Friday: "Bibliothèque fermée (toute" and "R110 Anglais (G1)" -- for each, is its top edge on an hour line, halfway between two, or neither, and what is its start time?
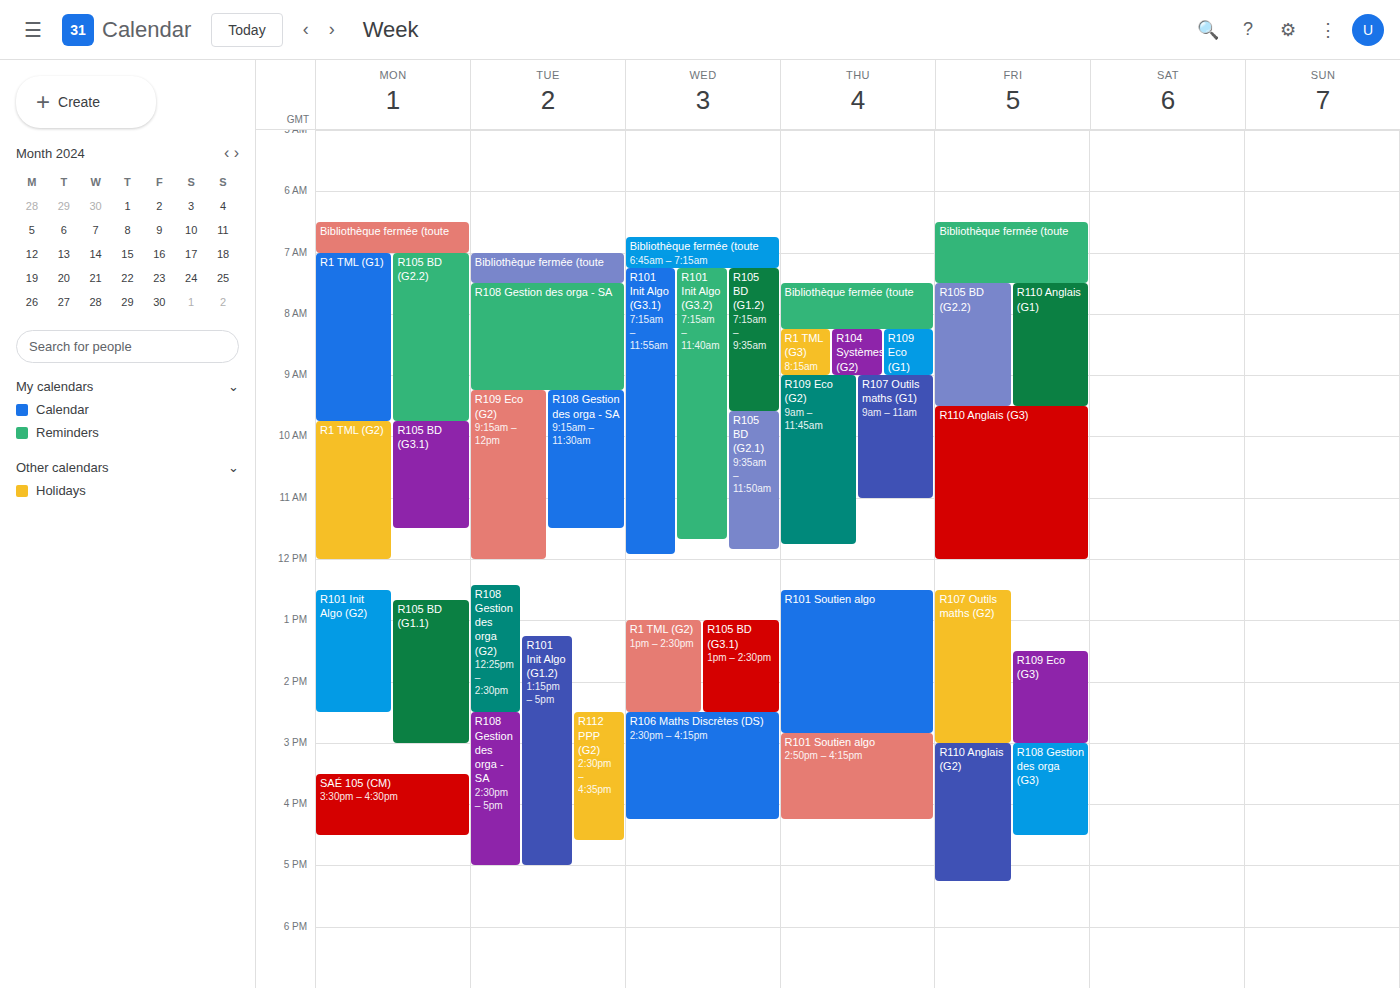
"Bibliothèque fermée (toute": 6:30 AM, halfway between the 6 AM and 7 AM lines. "R110 Anglais (G1)": 7:30 AM, halfway between the 7 AM and 8 AM lines.